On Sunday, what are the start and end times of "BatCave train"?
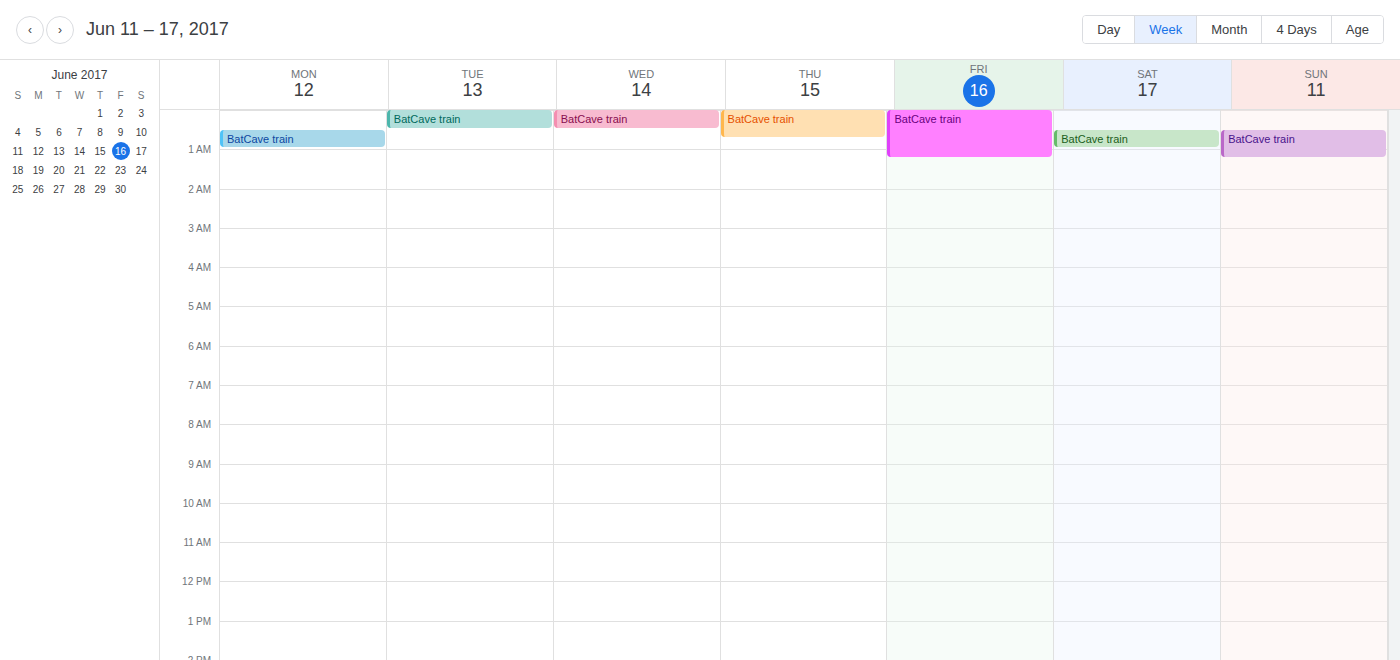
12:30 AM to 1:15 AM